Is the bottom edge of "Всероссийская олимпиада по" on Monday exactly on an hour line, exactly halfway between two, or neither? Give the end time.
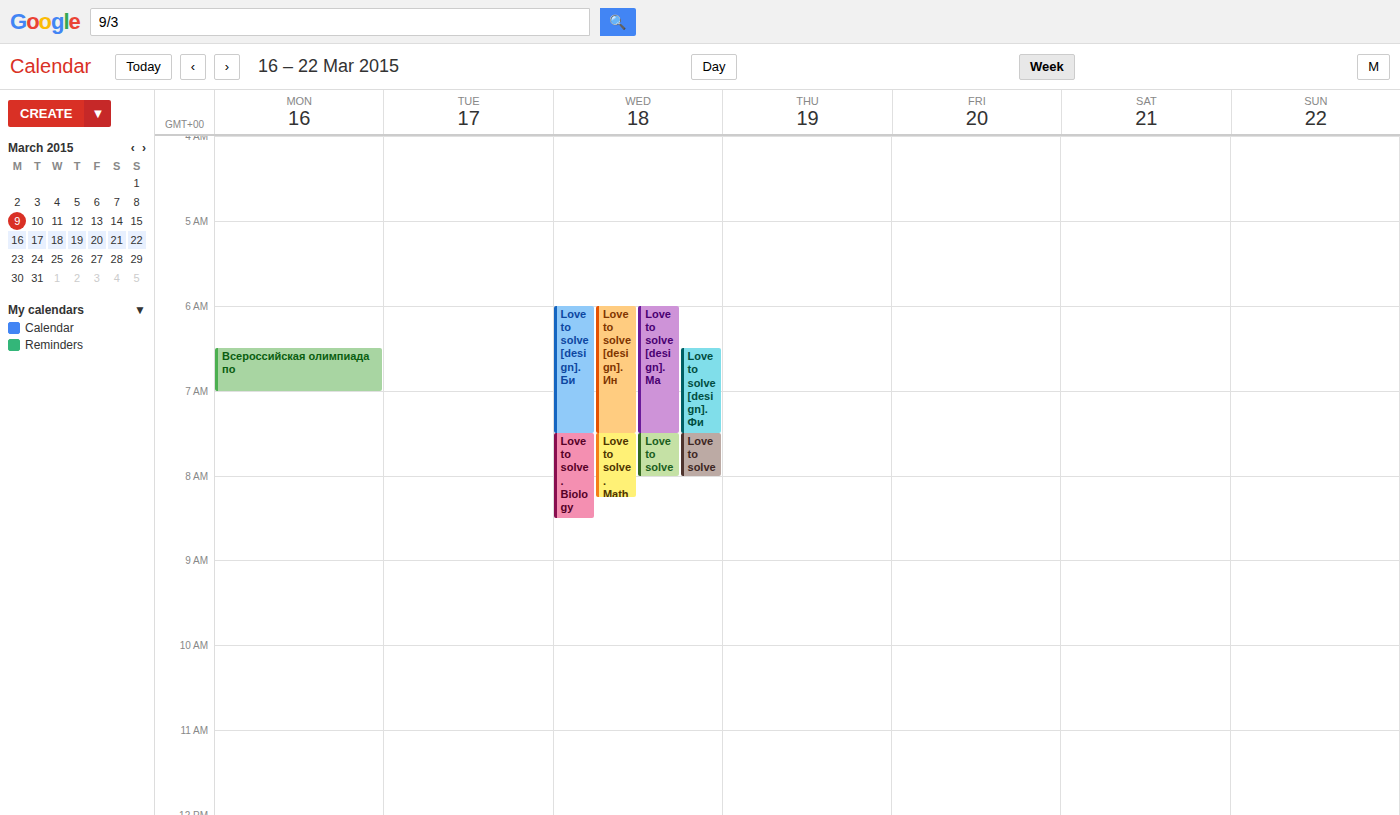
7:00 AM -- exactly on the 7 AM line.